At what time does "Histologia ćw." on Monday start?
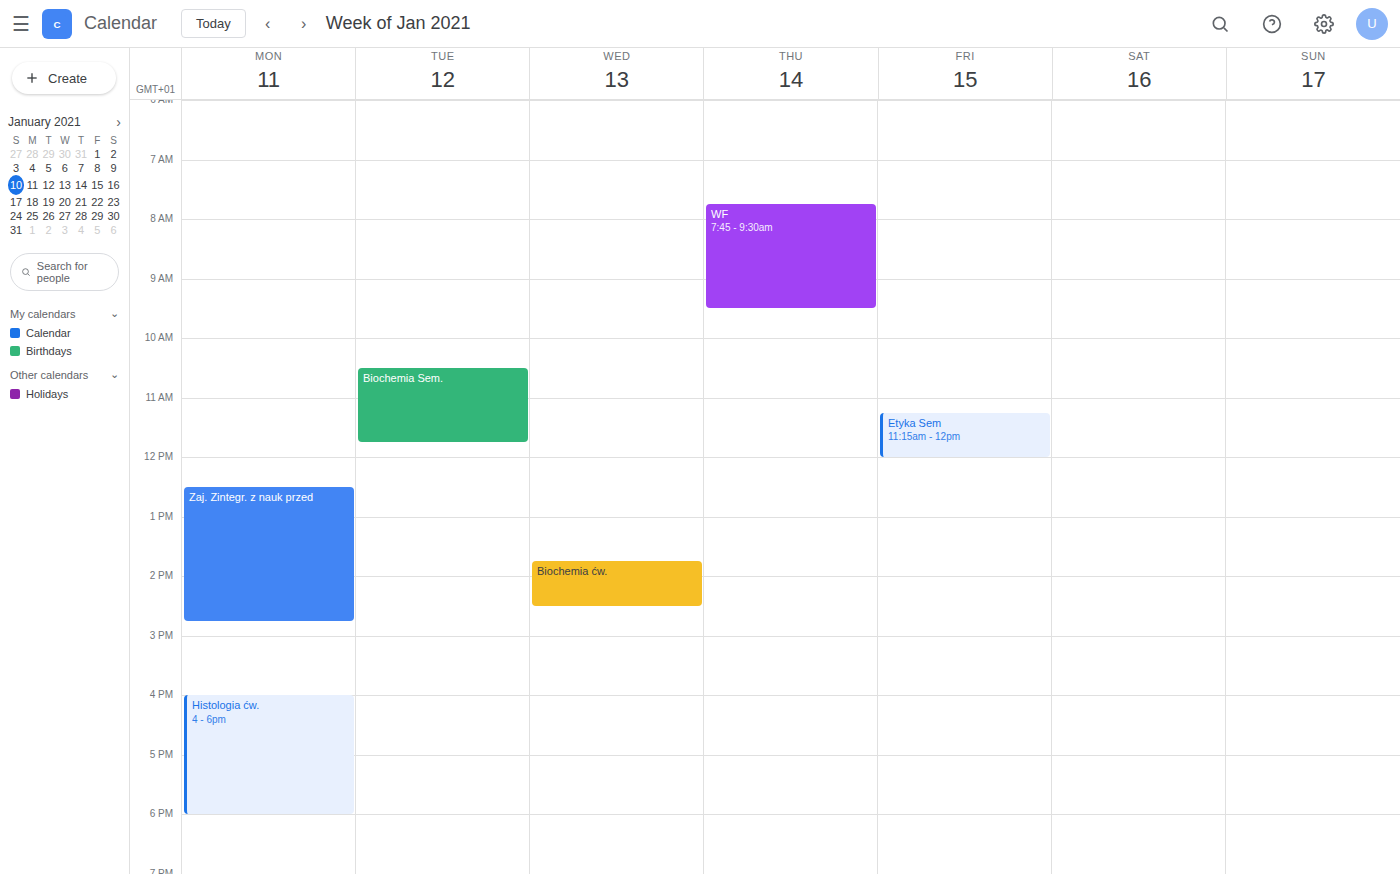
4:00 PM